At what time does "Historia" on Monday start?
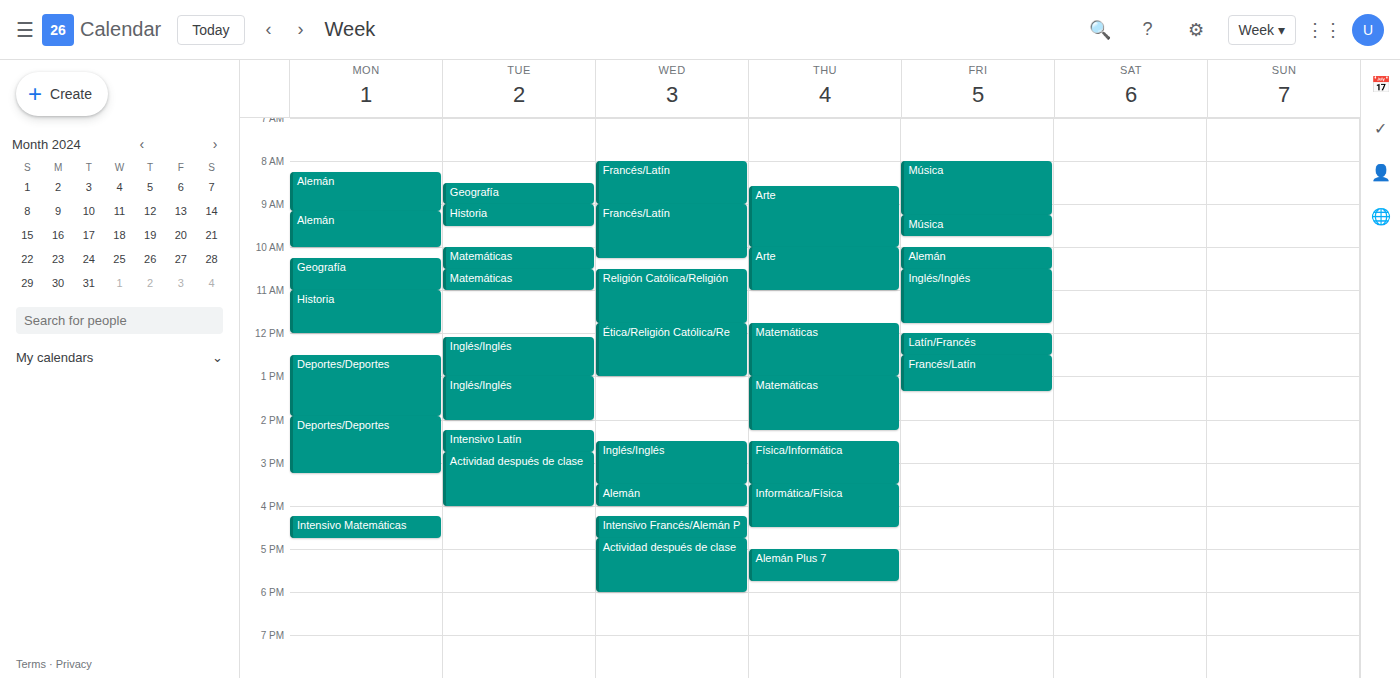
11:00 AM